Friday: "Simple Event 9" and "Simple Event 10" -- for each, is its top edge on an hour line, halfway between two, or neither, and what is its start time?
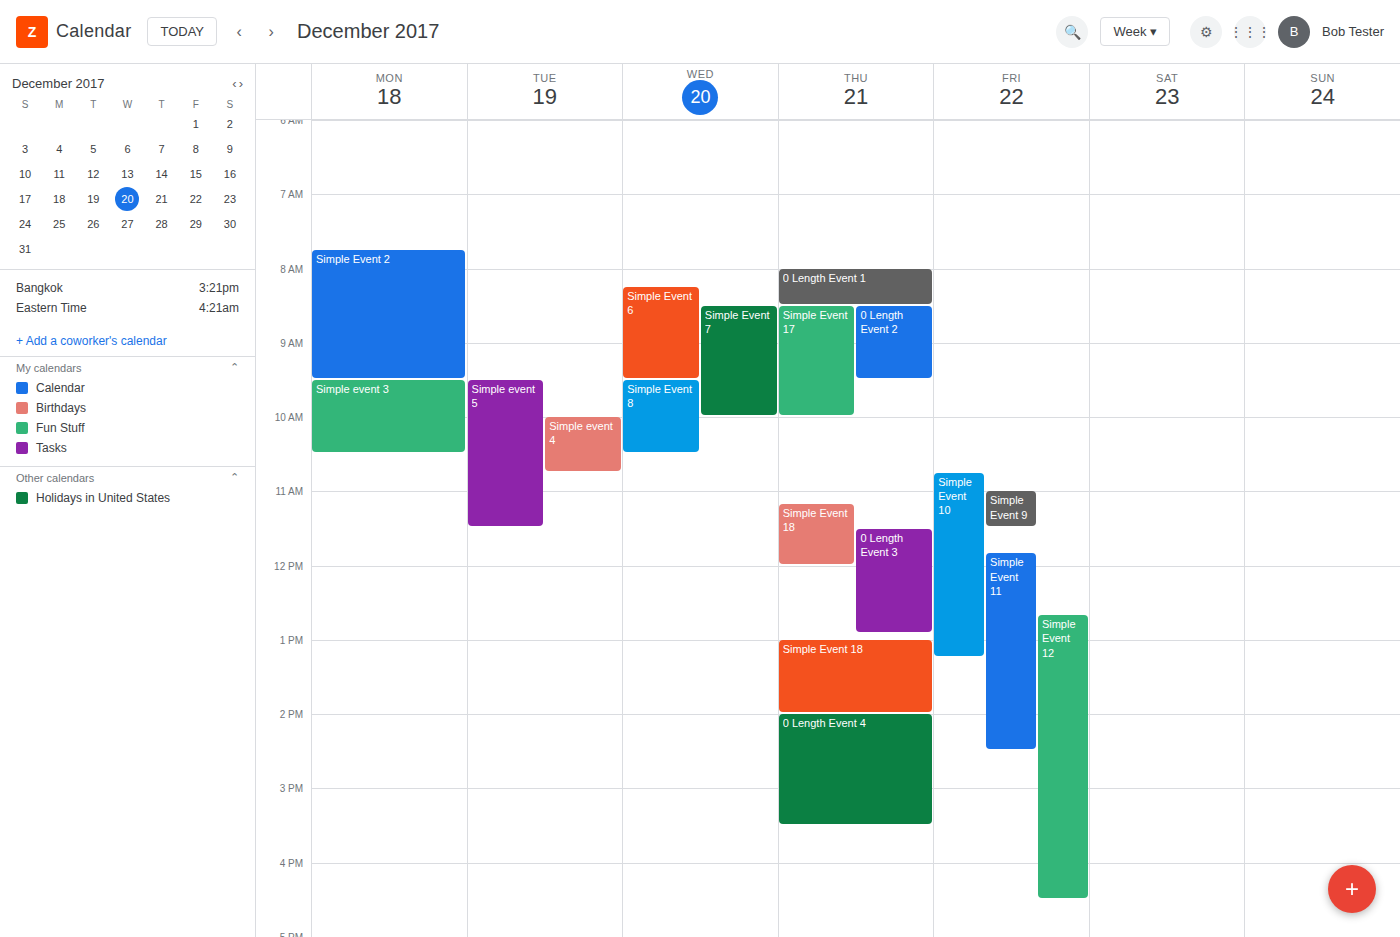
"Simple Event 9": 11:00 AM, exactly on the 11 AM line. "Simple Event 10": 10:45 AM, neither: three quarters of the way from the 10 AM line to the 11 AM line.